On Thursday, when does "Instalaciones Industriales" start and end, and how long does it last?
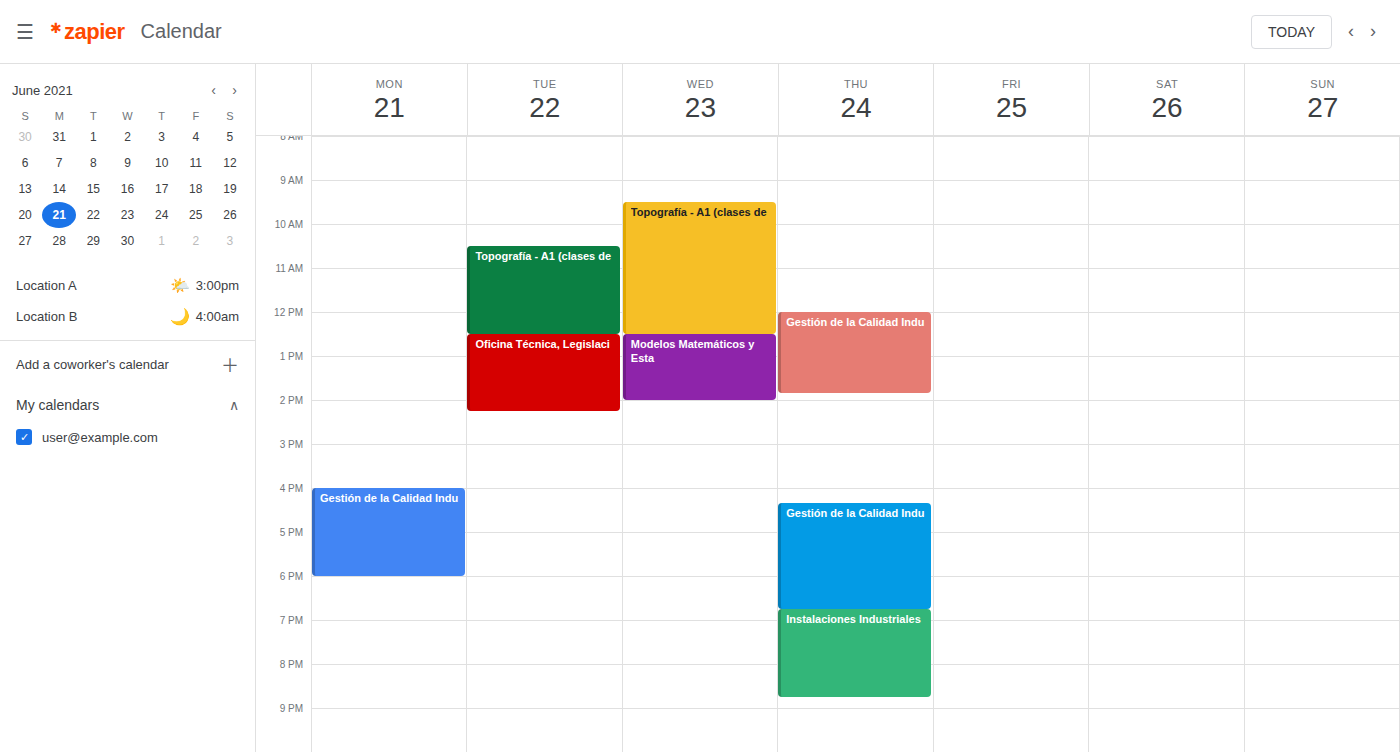
6:45 PM to 8:45 PM, 2 hours